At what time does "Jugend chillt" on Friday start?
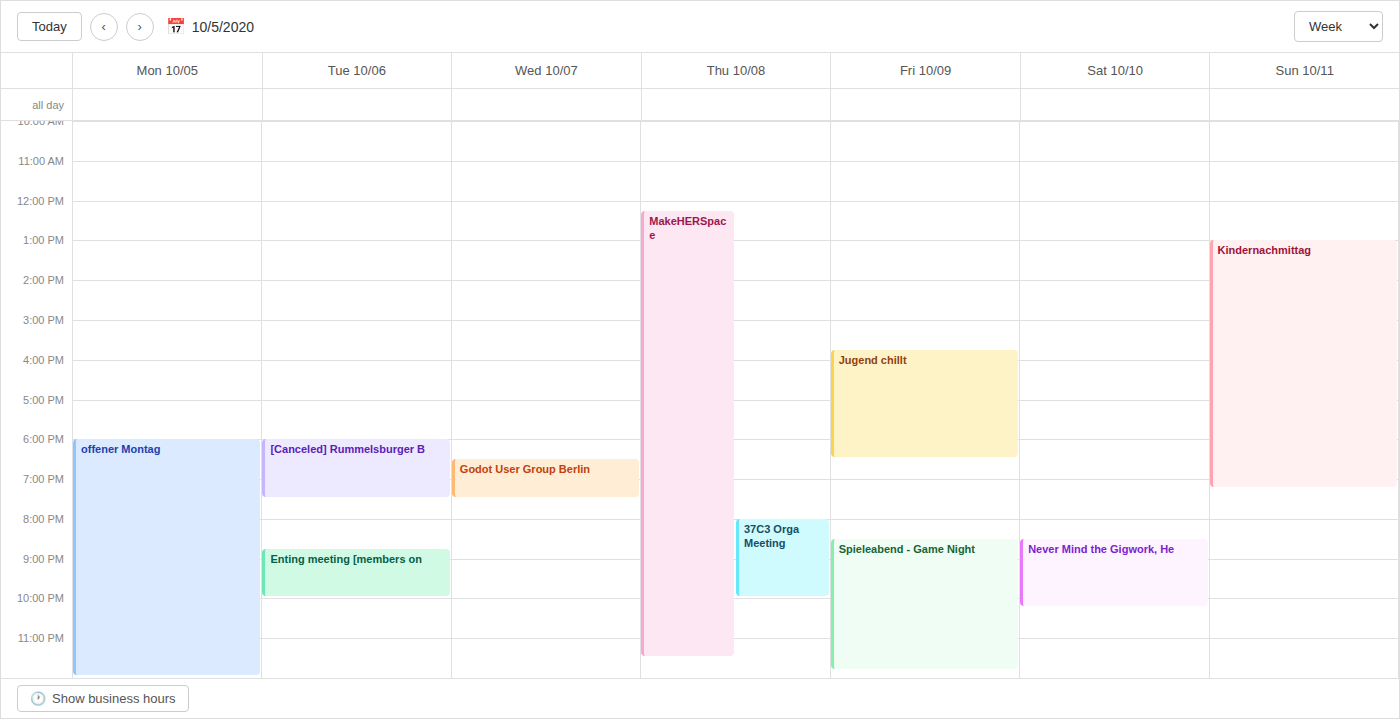
3:45 PM